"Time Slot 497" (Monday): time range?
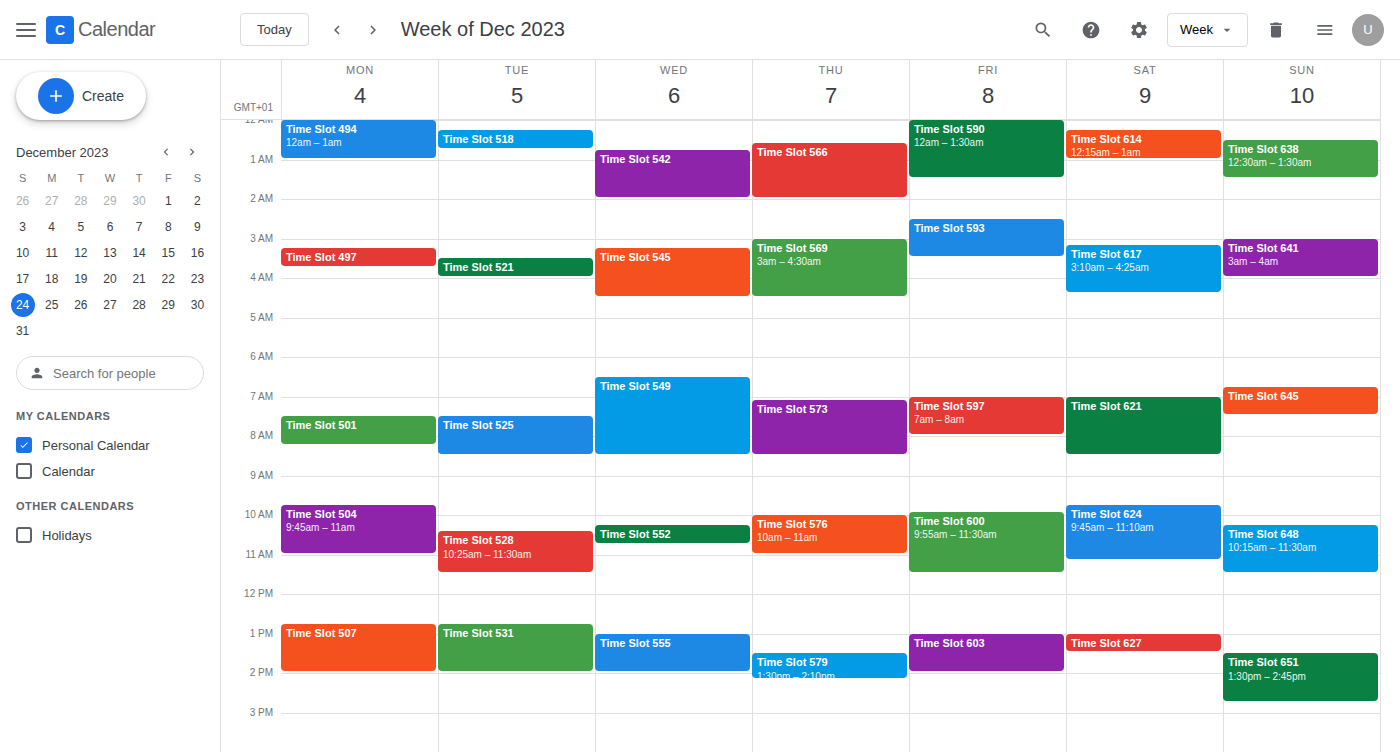
03:15 to 03:45